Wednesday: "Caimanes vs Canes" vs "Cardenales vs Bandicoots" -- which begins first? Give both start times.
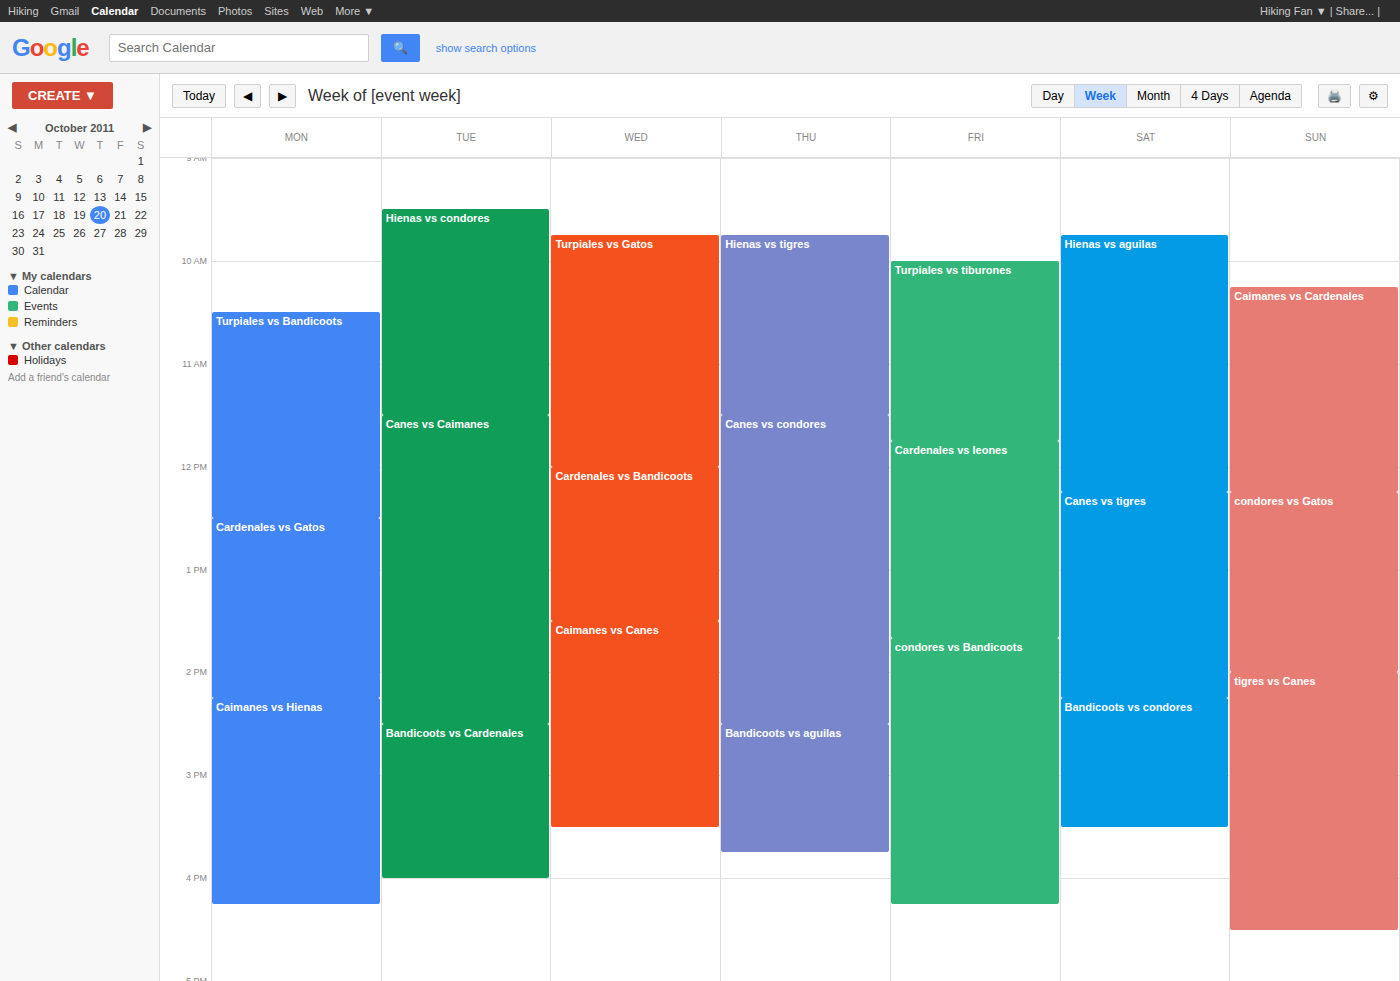
"Cardenales vs Bandicoots" 12:00 PM; "Caimanes vs Canes" 1:30 PM.